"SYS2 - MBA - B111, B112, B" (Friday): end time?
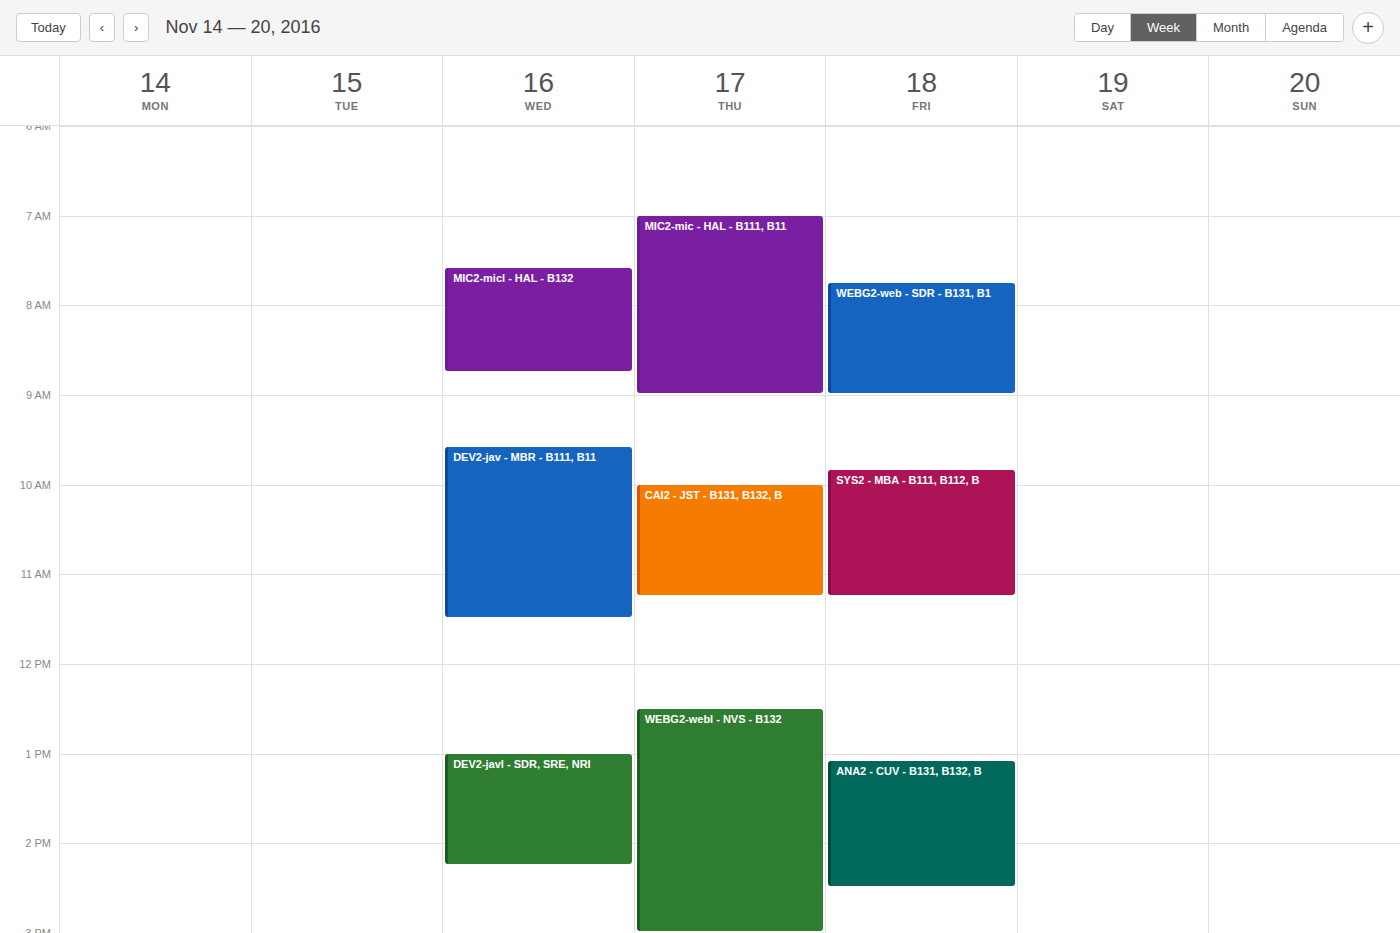
11:15 AM